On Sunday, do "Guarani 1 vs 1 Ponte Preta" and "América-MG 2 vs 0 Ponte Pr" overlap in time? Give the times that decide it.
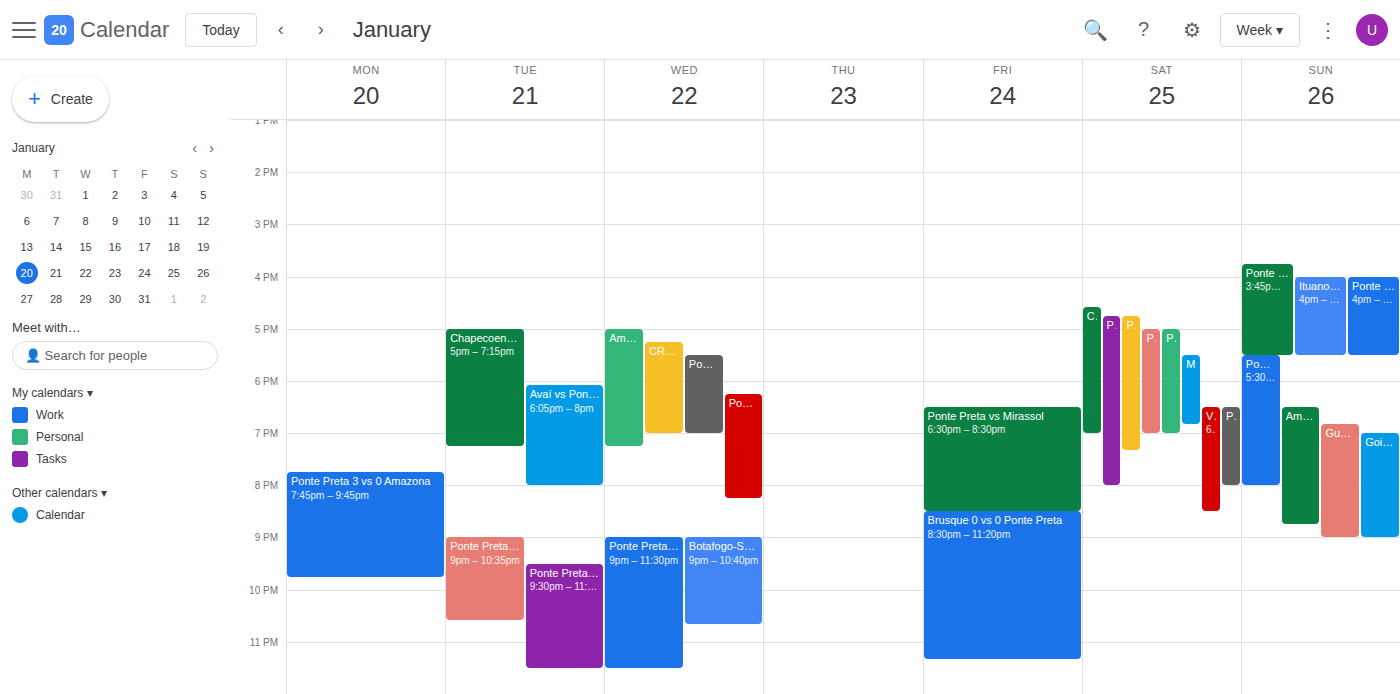
"Guarani 1 vs 1 Ponte Preta" starts at 6:50 PM, before "América-MG 2 vs 0 Ponte Pr" ends at 8:45 PM -- they overlap.